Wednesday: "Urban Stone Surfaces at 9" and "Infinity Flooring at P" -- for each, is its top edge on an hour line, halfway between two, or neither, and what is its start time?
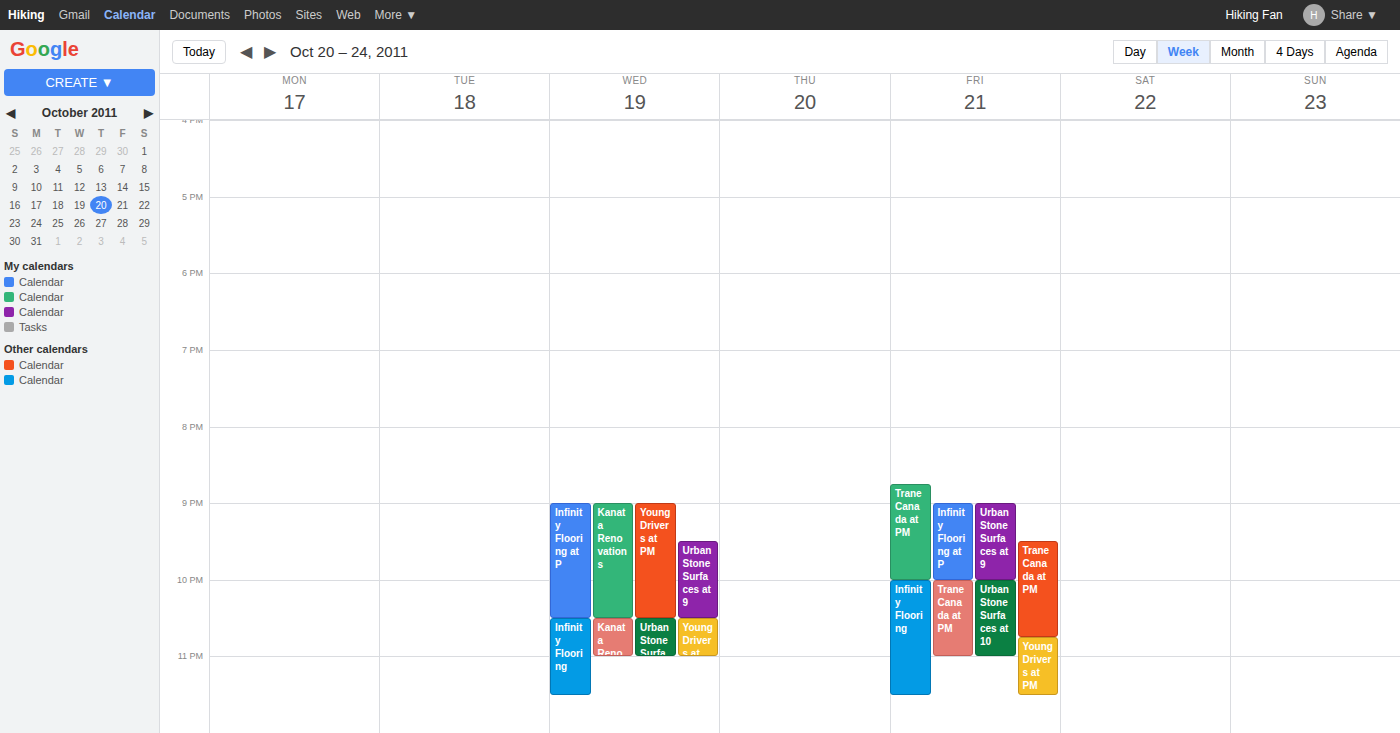
"Urban Stone Surfaces at 9": 21:30, halfway between the 21:00 and 22:00 lines. "Infinity Flooring at P": 21:00, exactly on the 21:00 line.